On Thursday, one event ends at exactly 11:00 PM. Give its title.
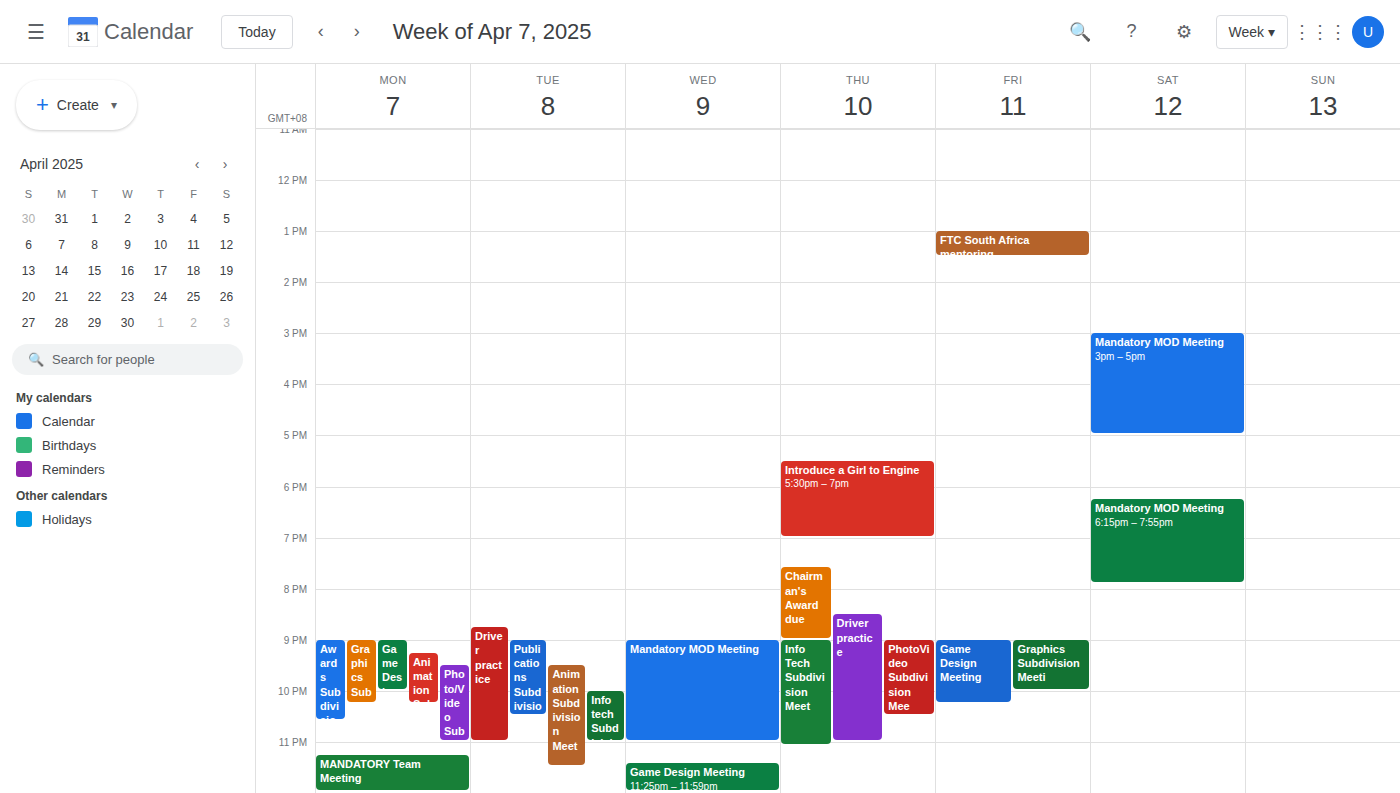
"Driver practice"